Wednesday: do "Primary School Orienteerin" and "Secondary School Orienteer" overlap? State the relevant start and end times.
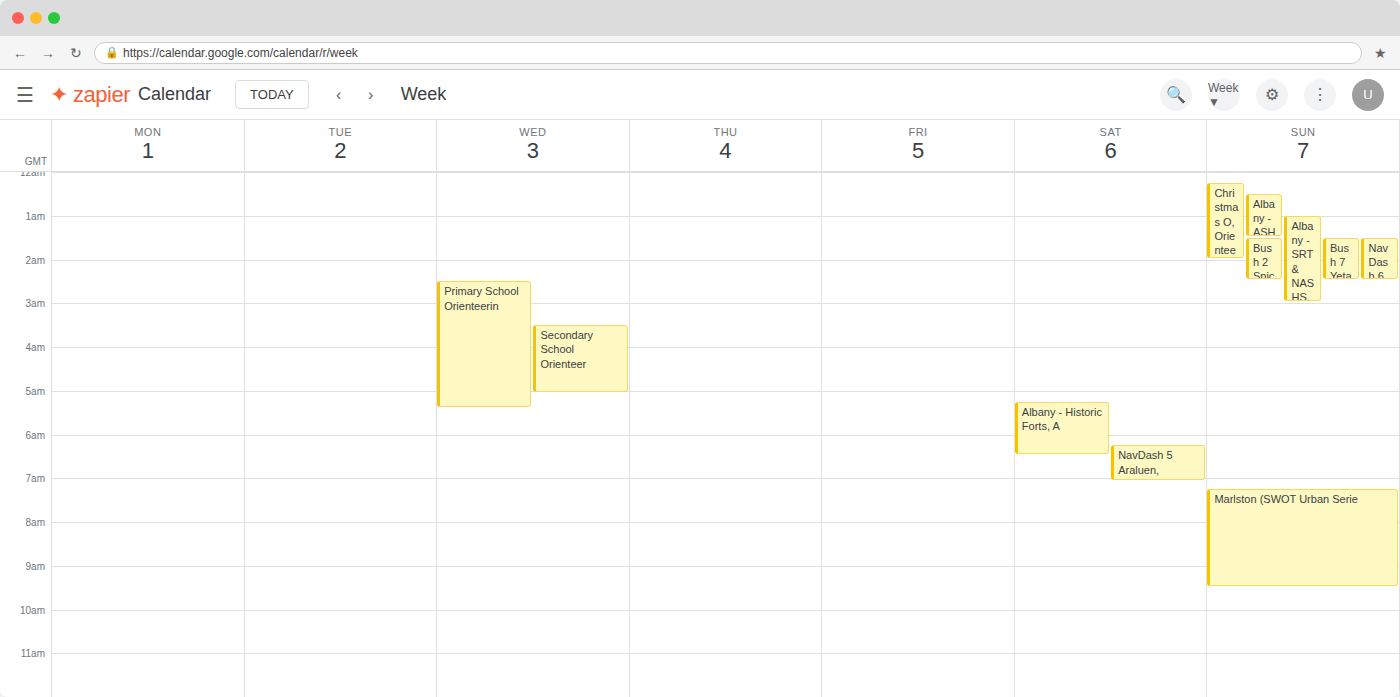
"Secondary School Orienteer" runs 03:30 to 05:05, inside "Primary School Orienteerin" -- they overlap.